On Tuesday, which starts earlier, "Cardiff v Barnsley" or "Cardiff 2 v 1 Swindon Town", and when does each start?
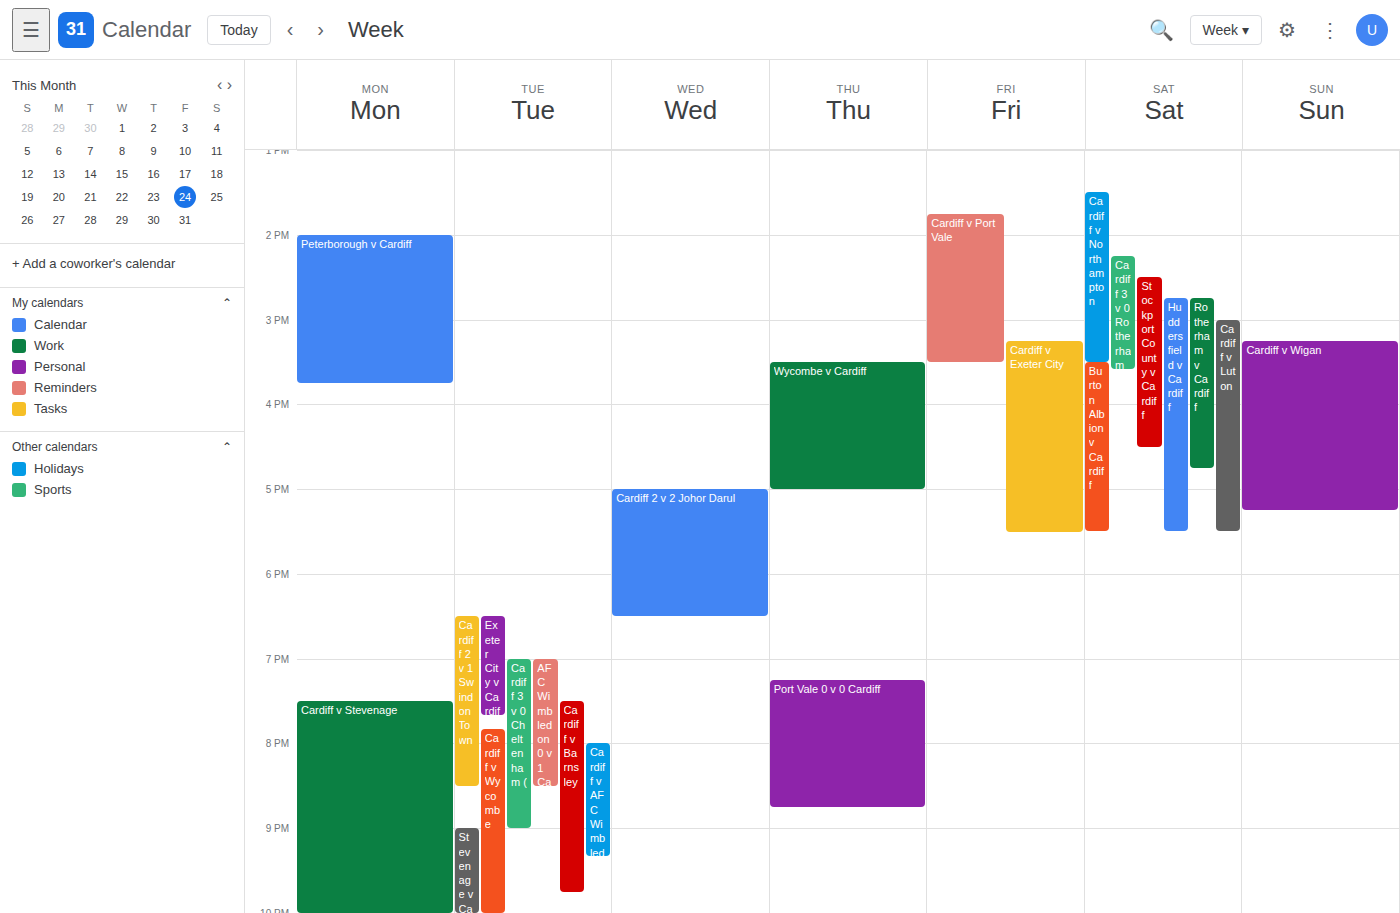
"Cardiff 2 v 1 Swindon Town" 6:30 PM; "Cardiff v Barnsley" 7:30 PM.